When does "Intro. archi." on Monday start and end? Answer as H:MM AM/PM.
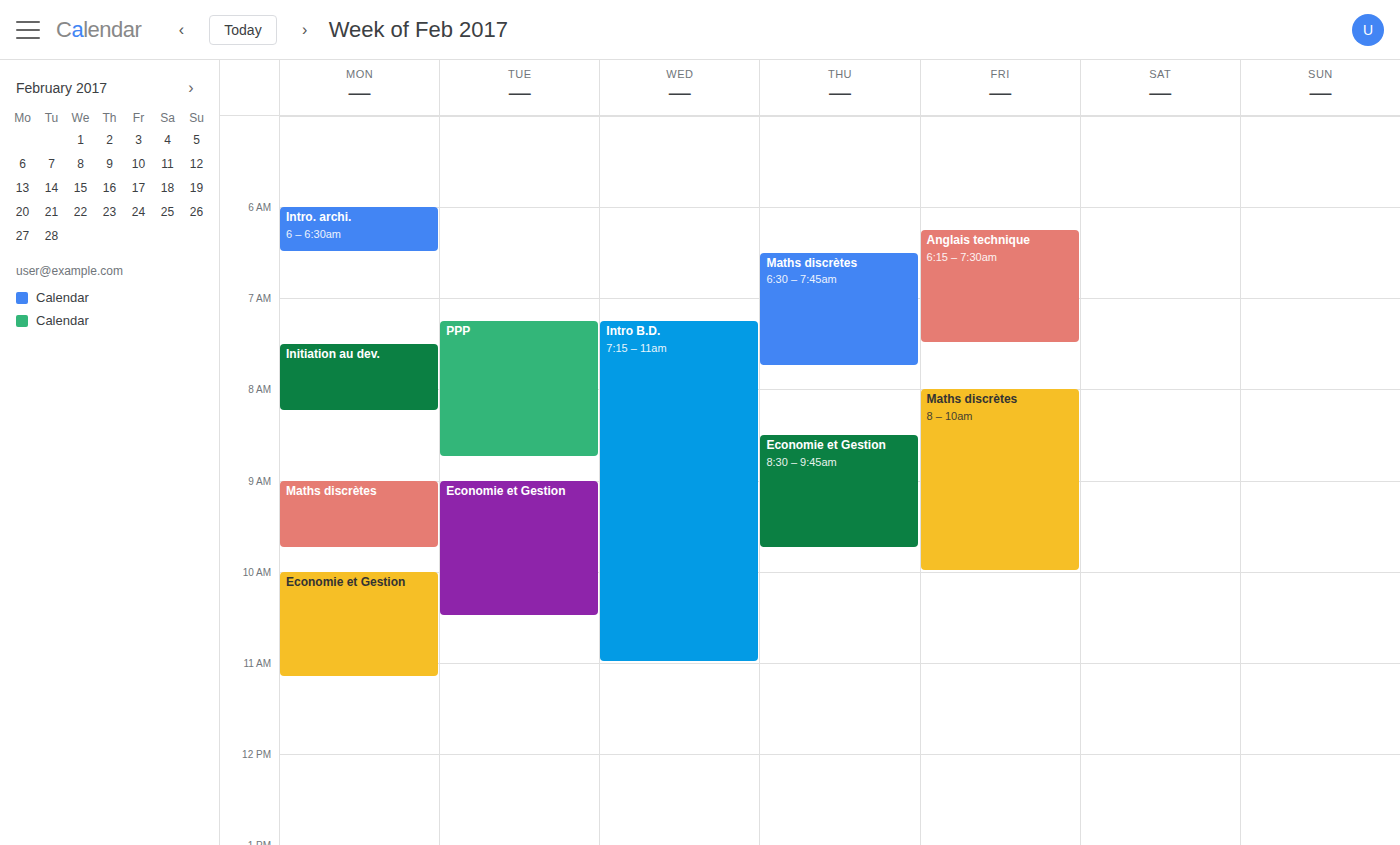
6:00 AM to 6:30 AM